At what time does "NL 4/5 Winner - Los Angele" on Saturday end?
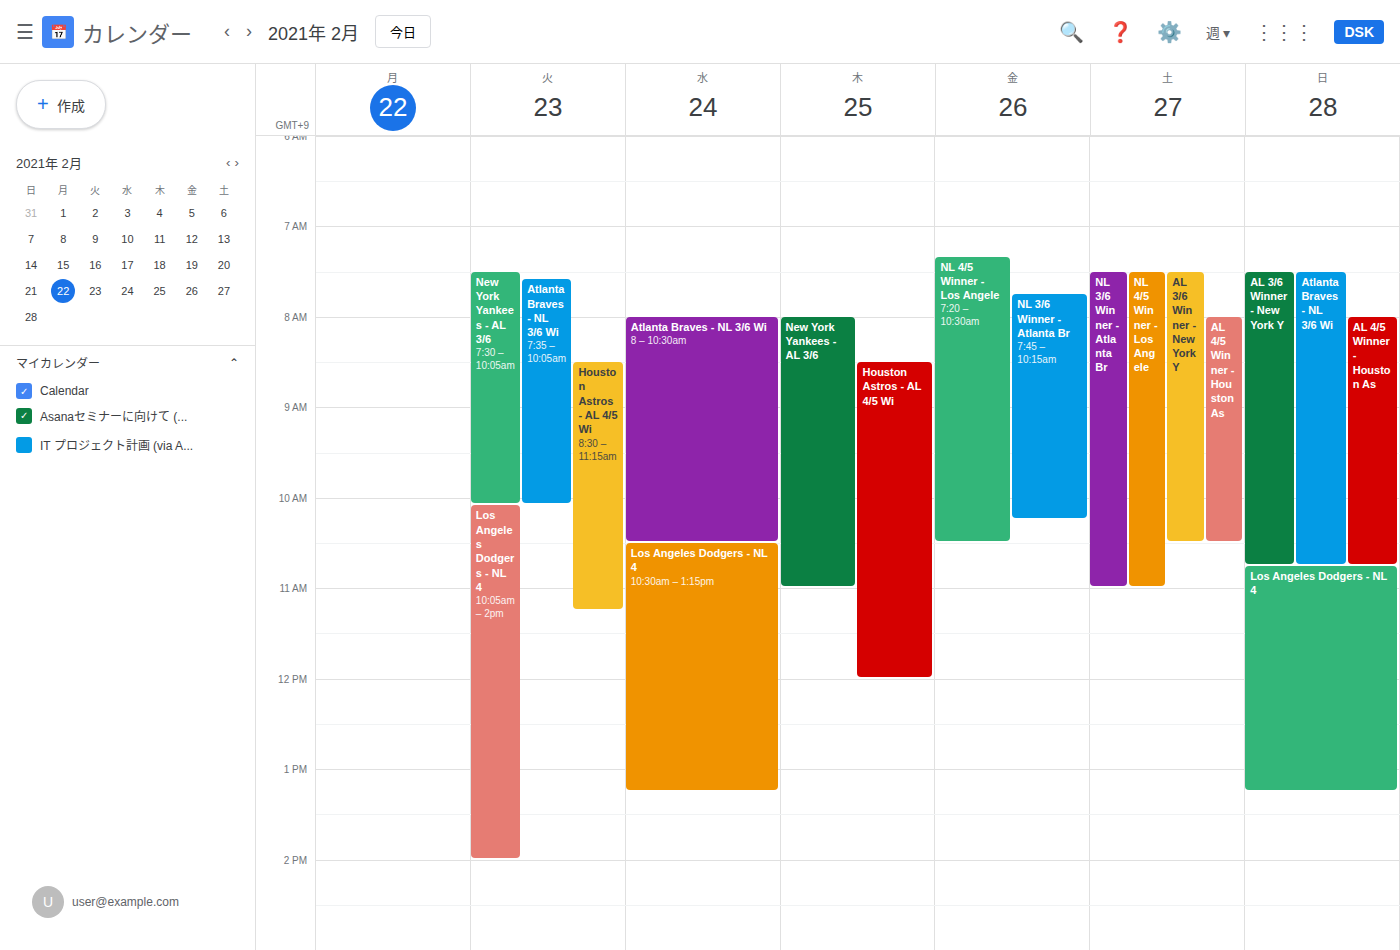
11:00 AM